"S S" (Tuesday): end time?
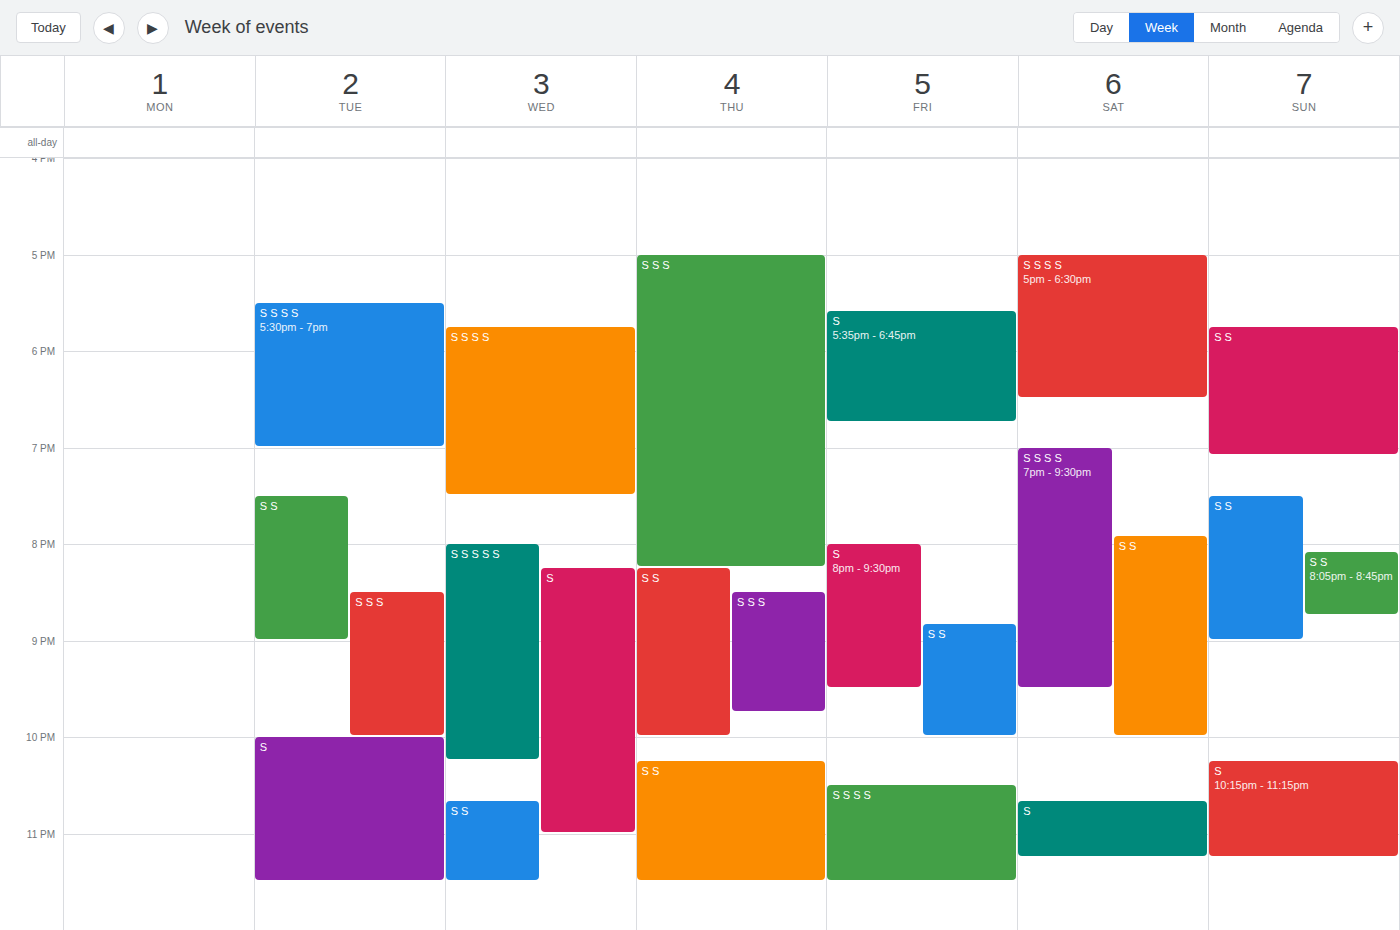
9:00 PM